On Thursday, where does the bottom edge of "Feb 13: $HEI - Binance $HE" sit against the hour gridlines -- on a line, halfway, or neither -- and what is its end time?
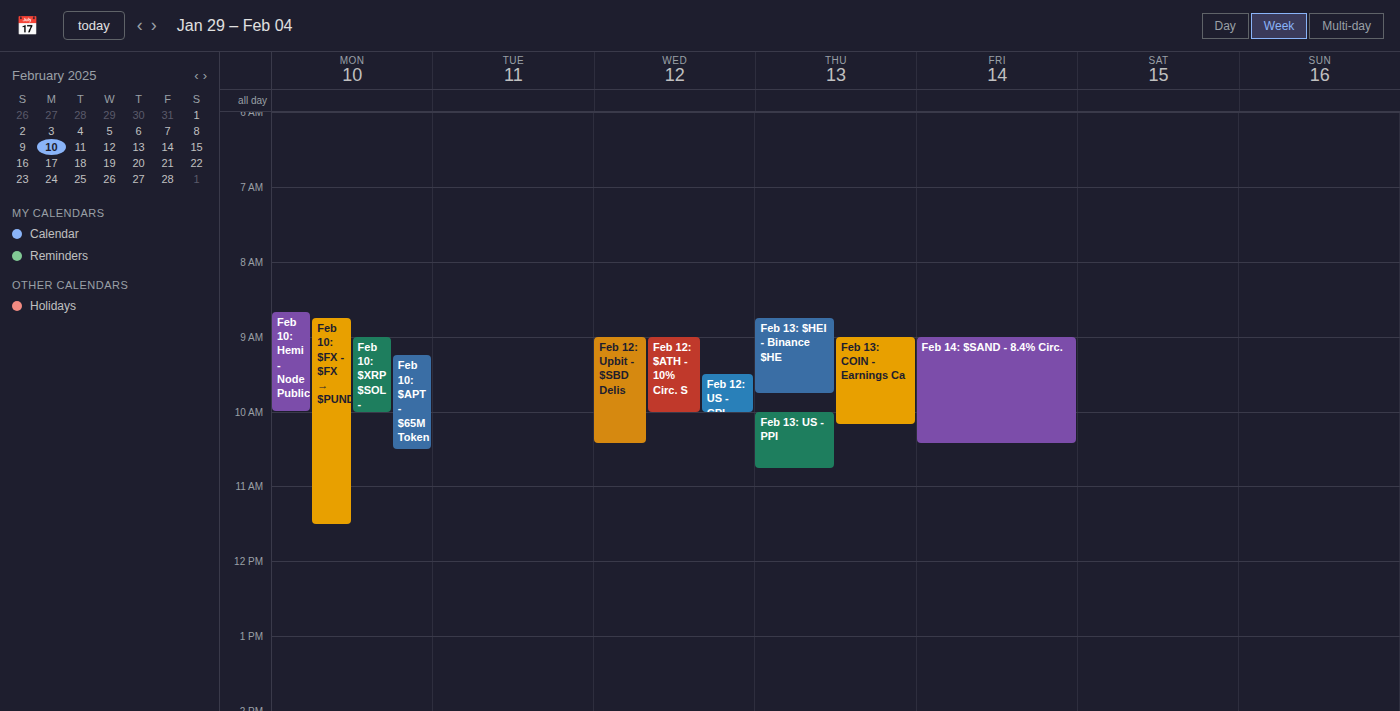
9:45 AM -- neither: three quarters of the way from the 9 AM line to the 10 AM line.